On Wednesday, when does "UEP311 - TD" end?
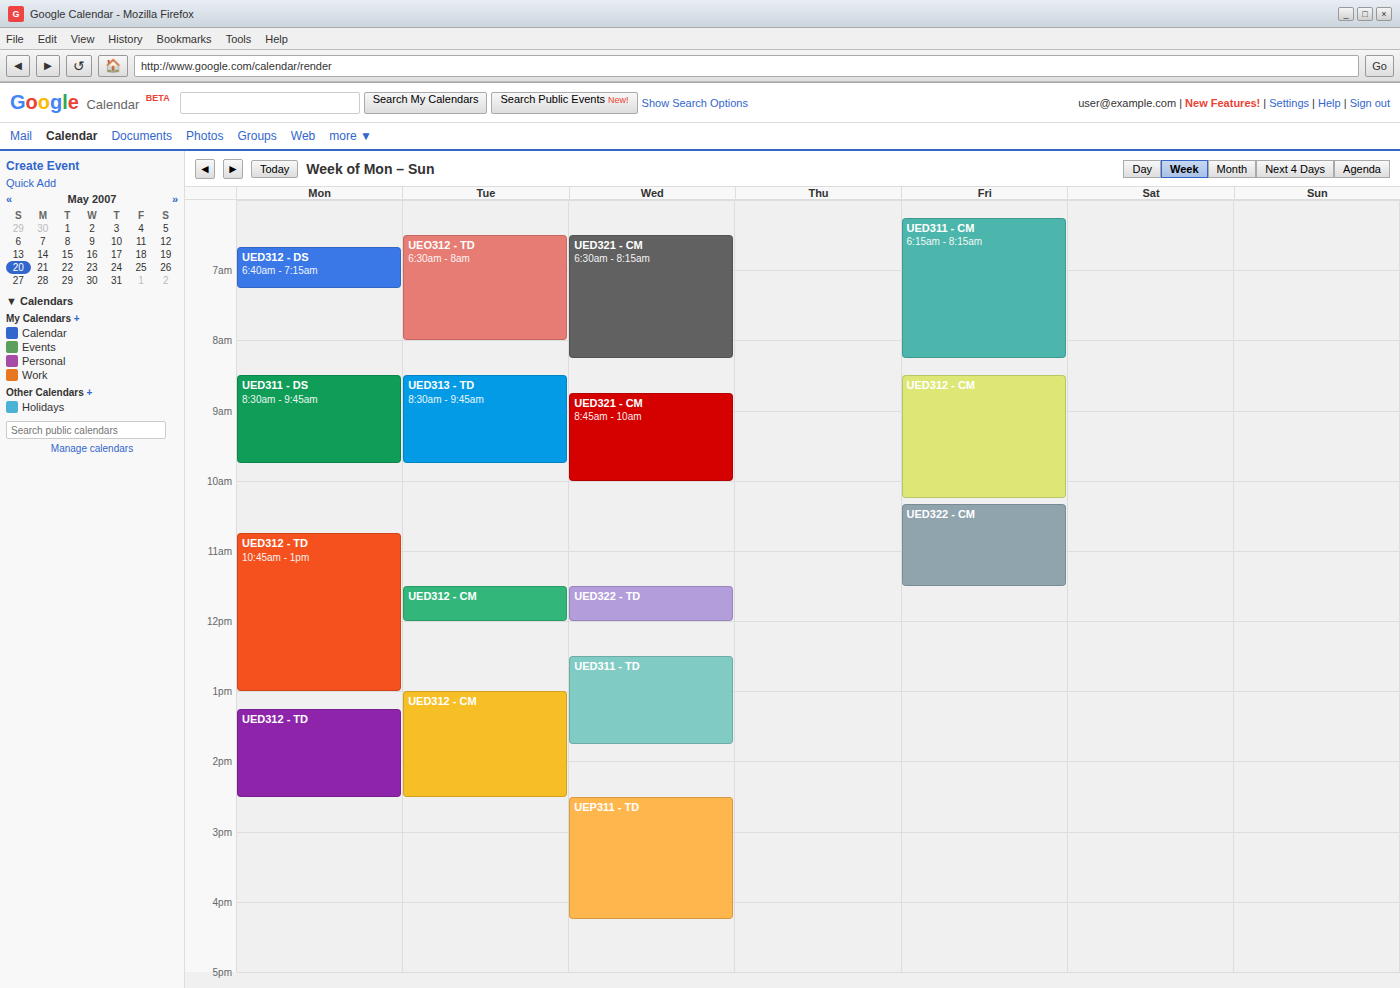
16:15